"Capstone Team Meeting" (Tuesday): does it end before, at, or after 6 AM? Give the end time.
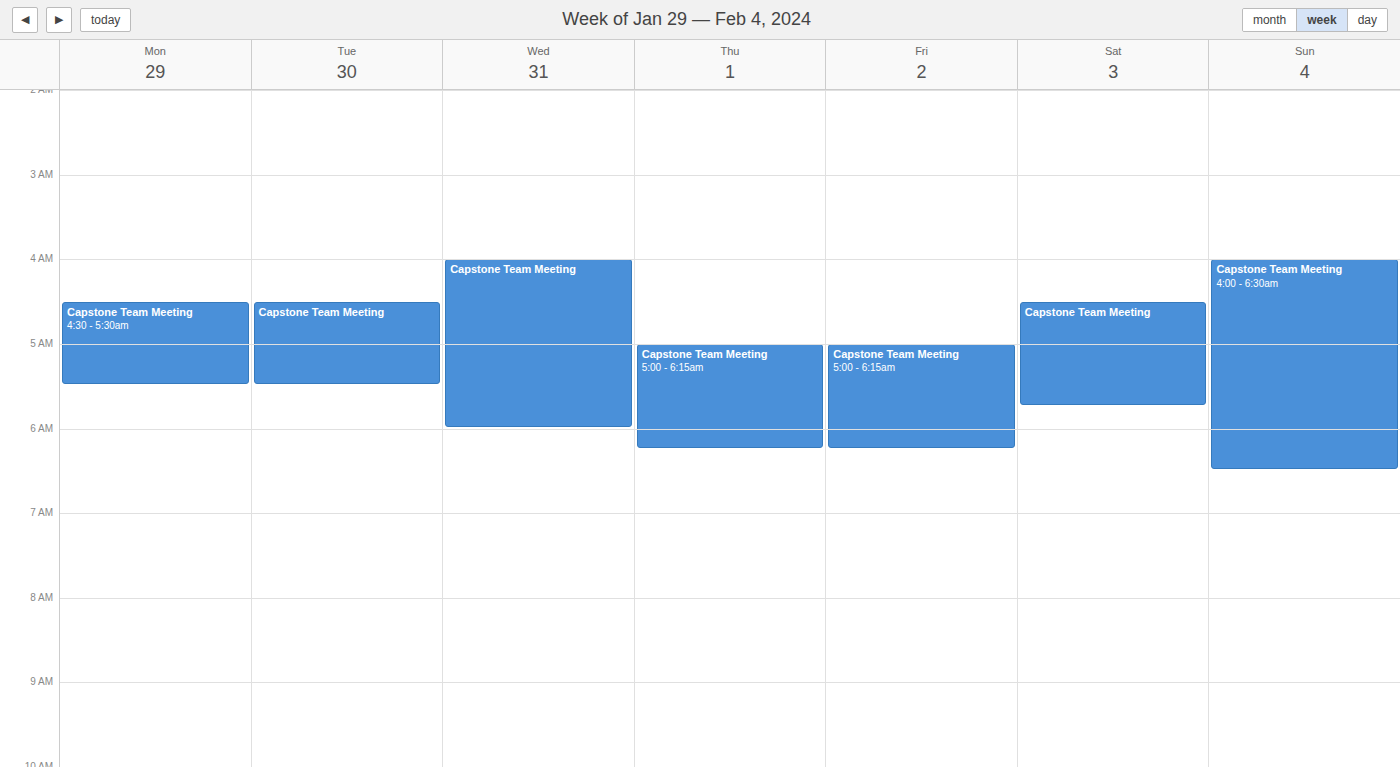
5:30 AM -- before 6 AM, 30 minutes above the 6 AM line.